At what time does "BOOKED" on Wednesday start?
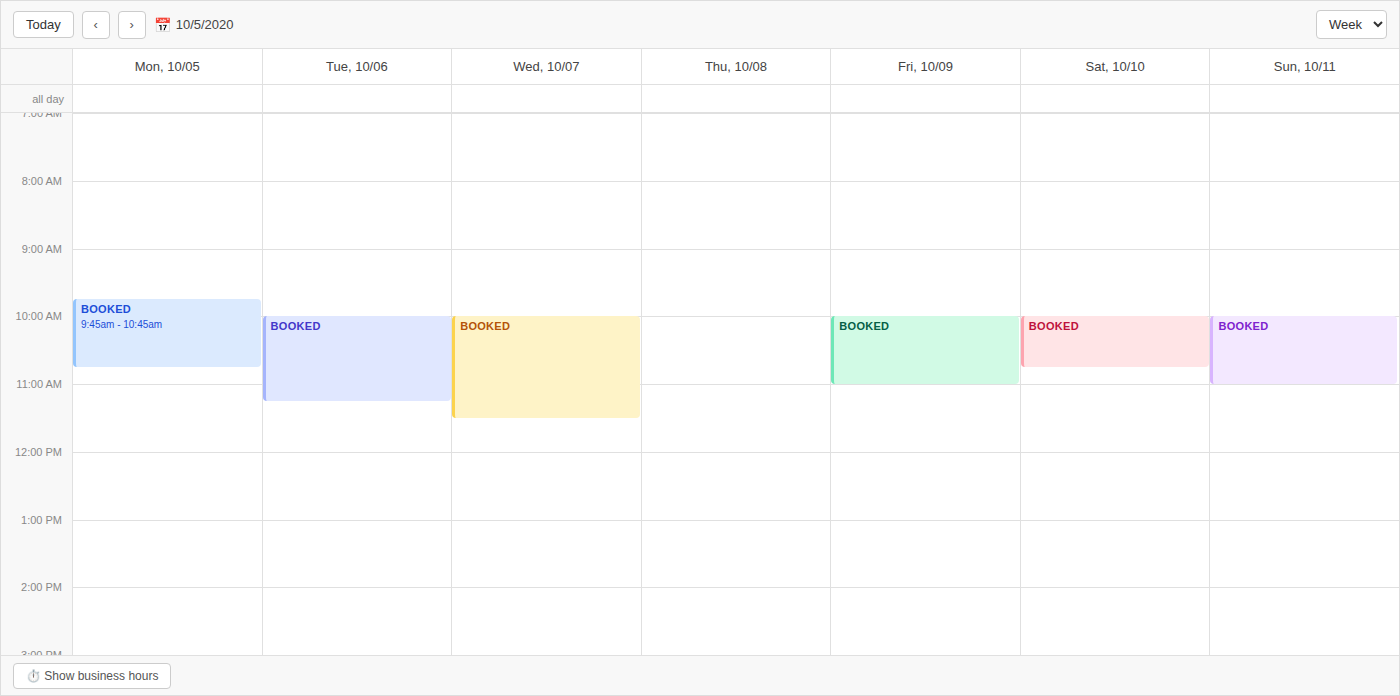
10:00 AM